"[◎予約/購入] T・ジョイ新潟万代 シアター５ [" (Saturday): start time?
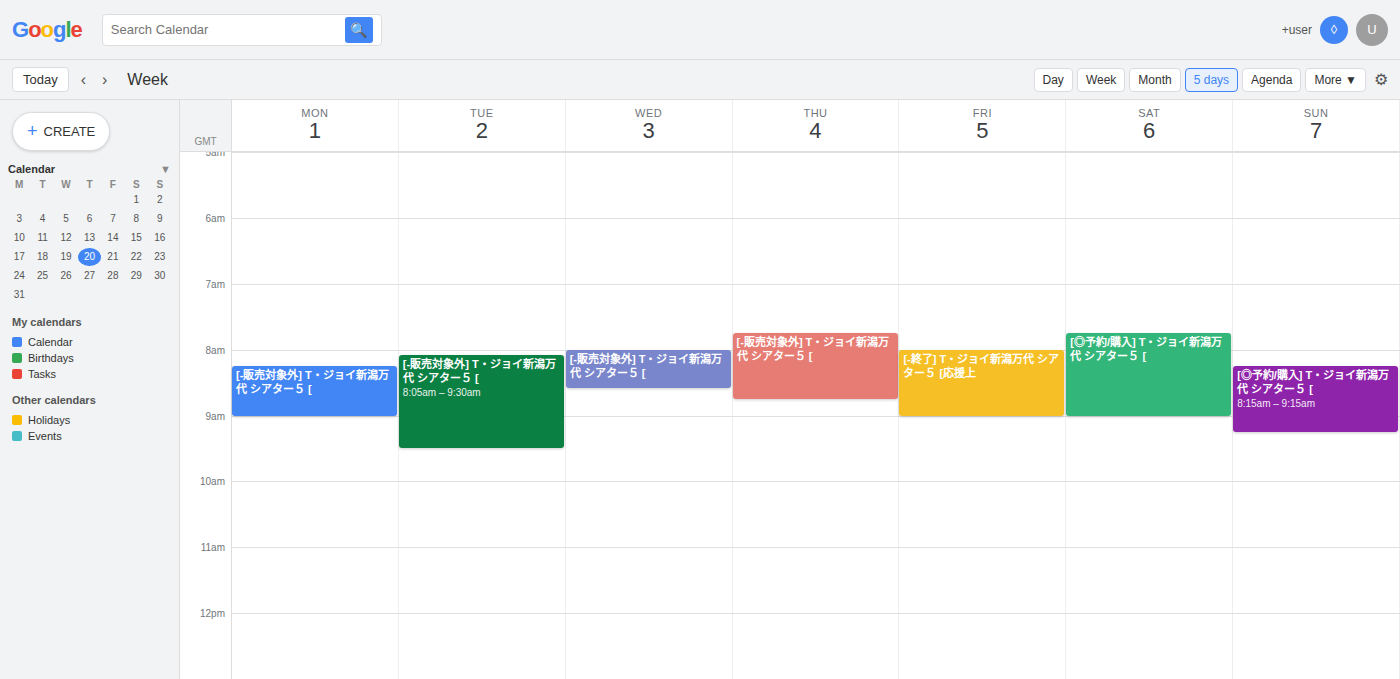
07:45